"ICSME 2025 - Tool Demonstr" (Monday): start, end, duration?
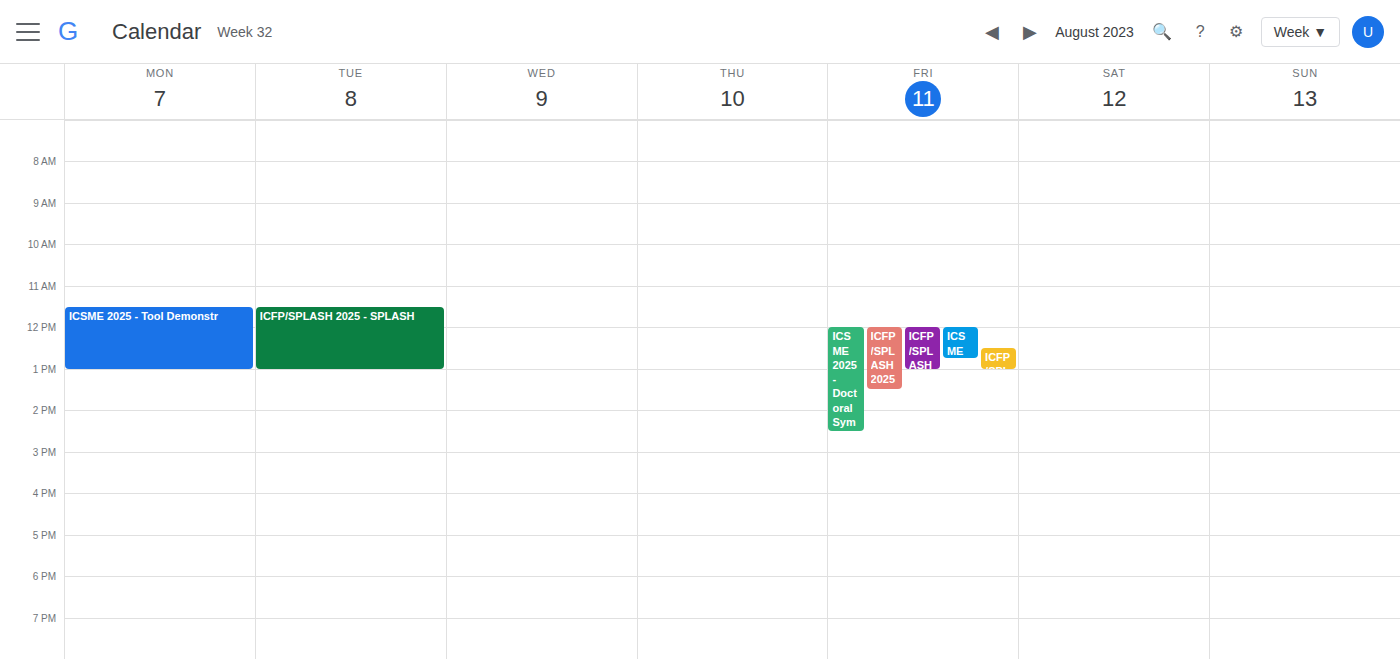
11:30 to 13:00, 1 hour 30 minutes